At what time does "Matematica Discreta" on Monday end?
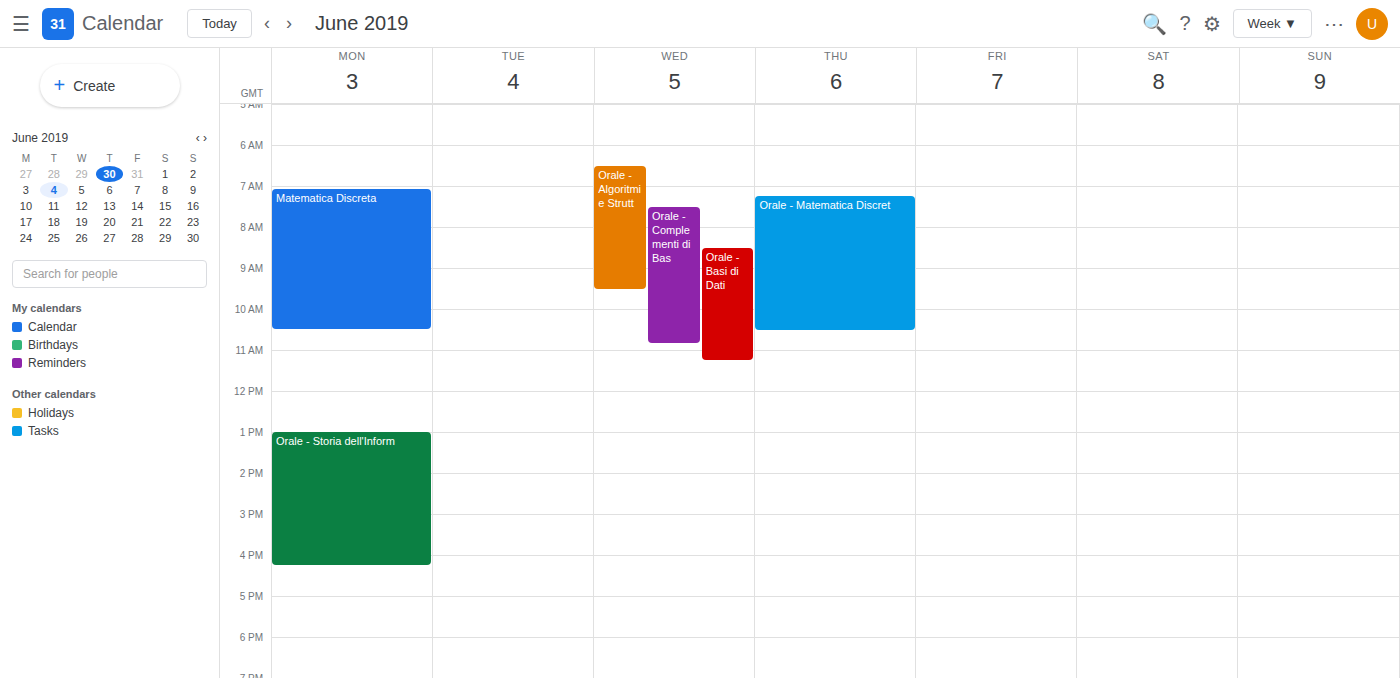
10:30 AM